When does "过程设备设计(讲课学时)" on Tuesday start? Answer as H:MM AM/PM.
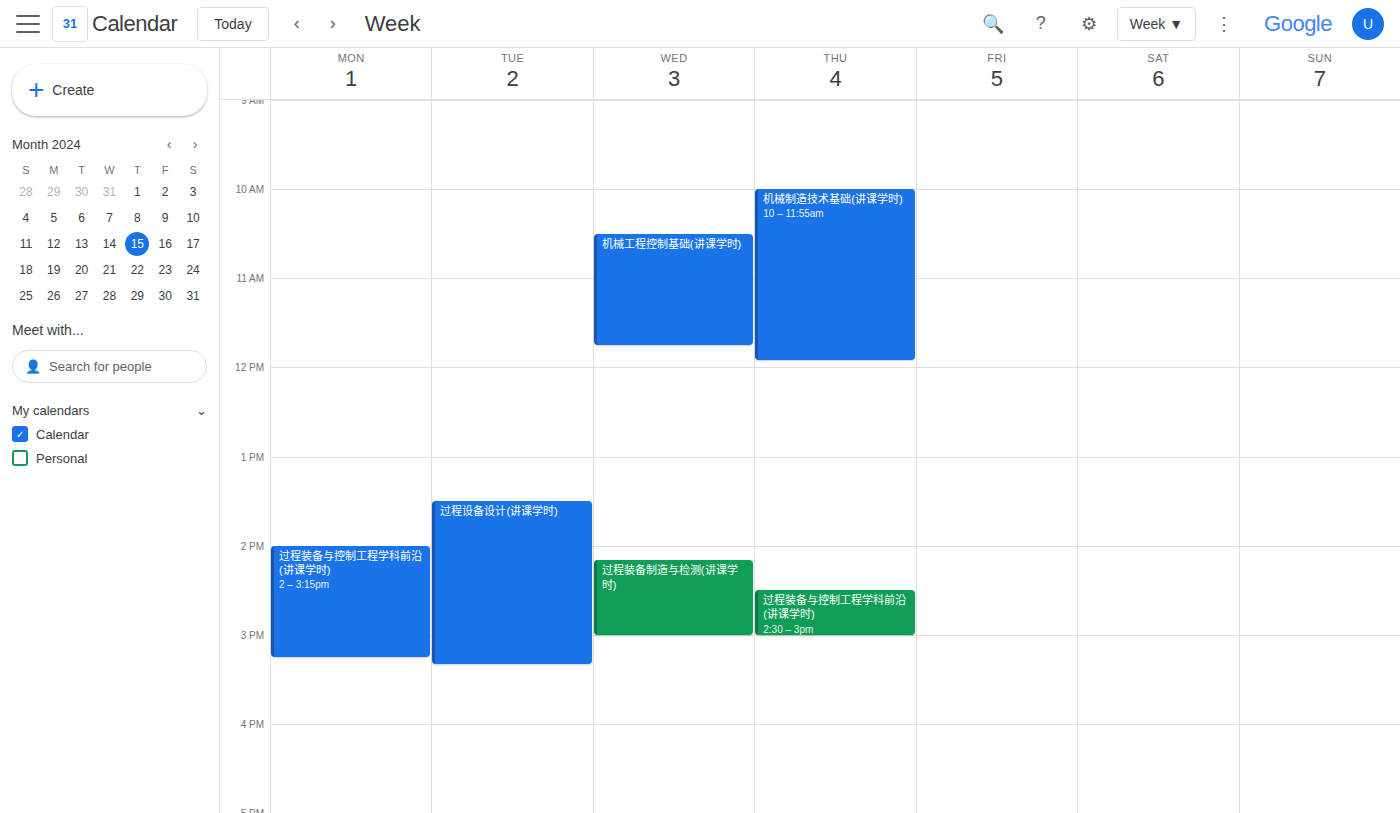
1:30 PM